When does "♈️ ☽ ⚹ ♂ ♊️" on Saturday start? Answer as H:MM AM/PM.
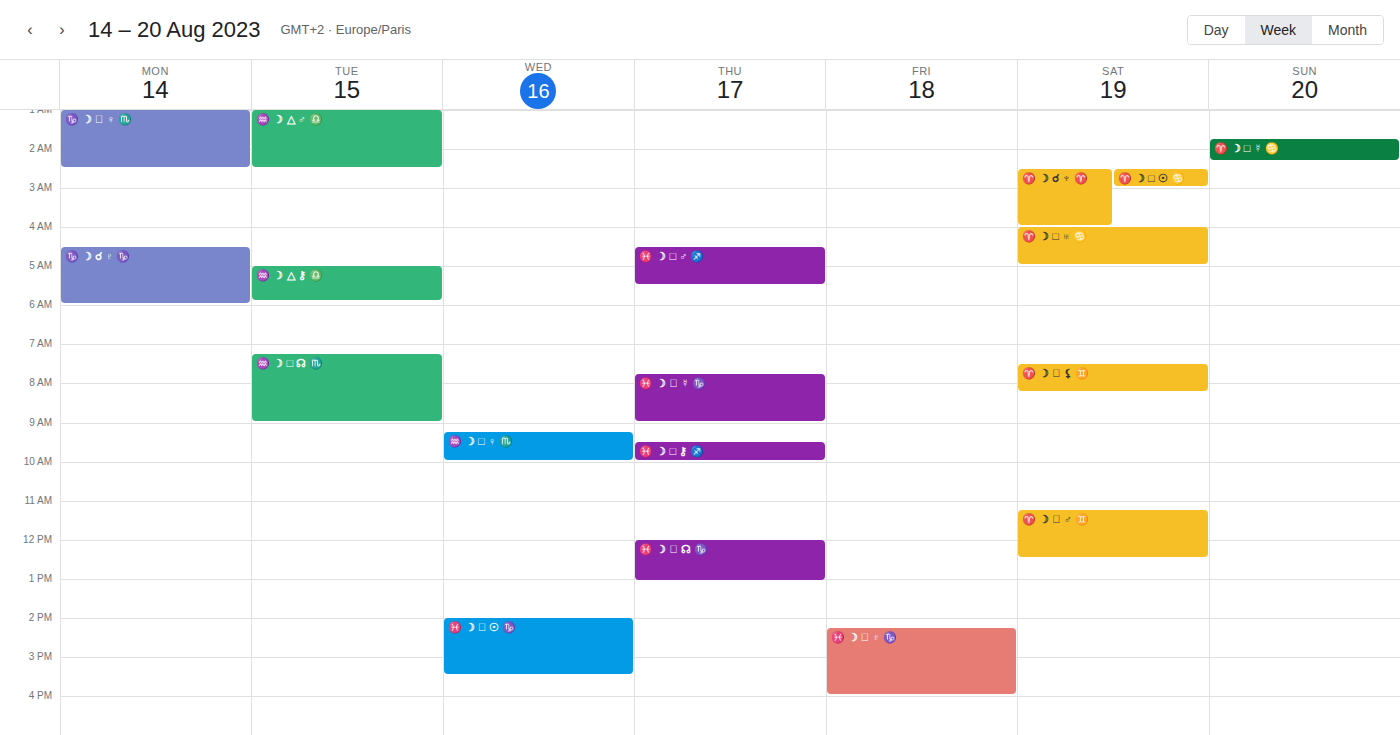
11:15 AM